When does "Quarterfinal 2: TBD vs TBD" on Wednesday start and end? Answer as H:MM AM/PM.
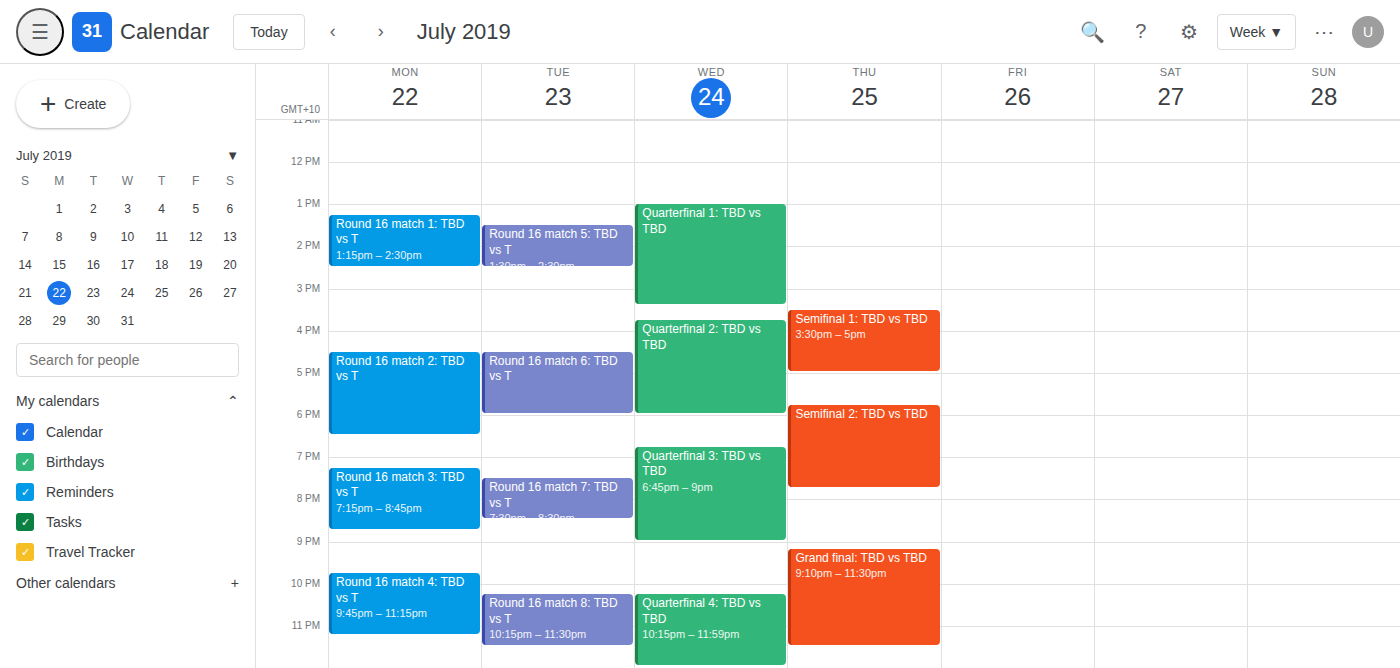
3:45 PM to 6:00 PM